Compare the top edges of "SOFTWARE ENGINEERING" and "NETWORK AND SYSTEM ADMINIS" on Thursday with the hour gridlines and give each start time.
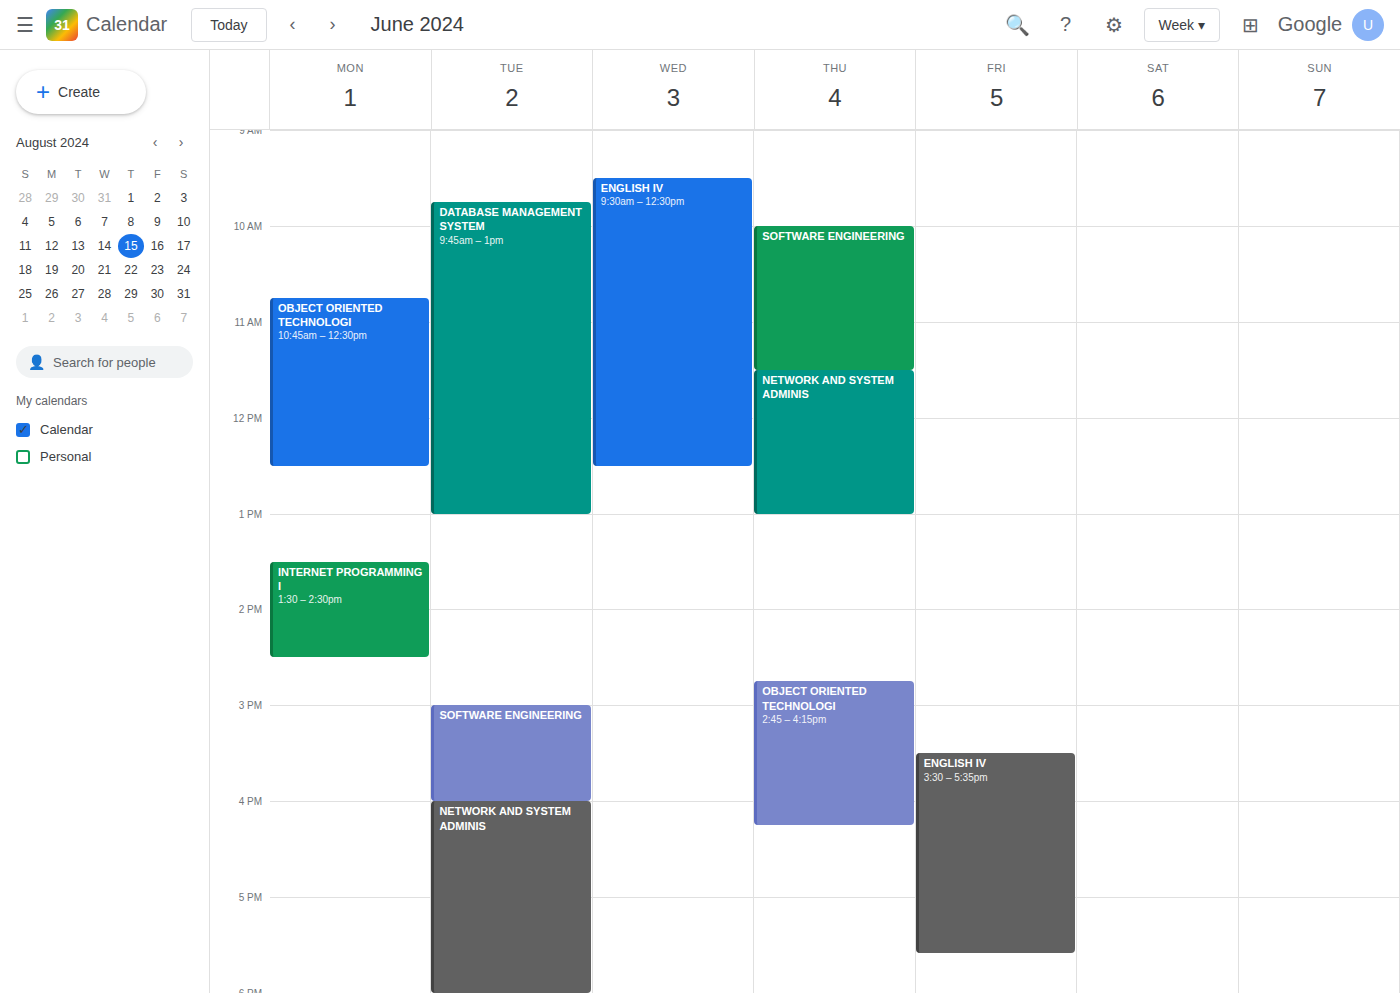
"SOFTWARE ENGINEERING": 10:00 AM, exactly on the 10 AM line. "NETWORK AND SYSTEM ADMINIS": 11:30 AM, halfway between the 11 AM and 12 PM lines.